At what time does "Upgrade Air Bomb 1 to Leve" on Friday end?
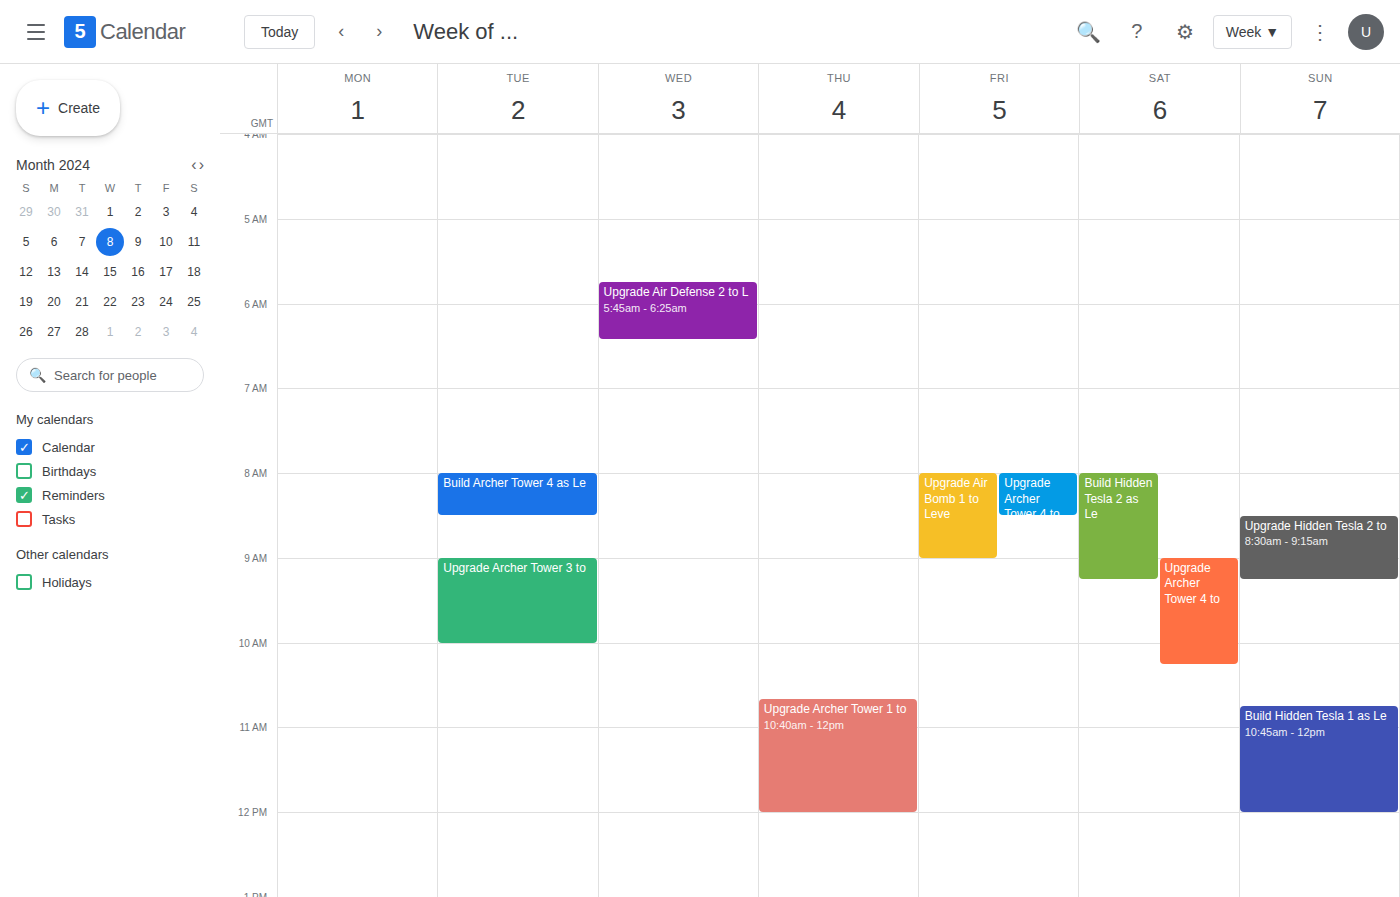
09:00